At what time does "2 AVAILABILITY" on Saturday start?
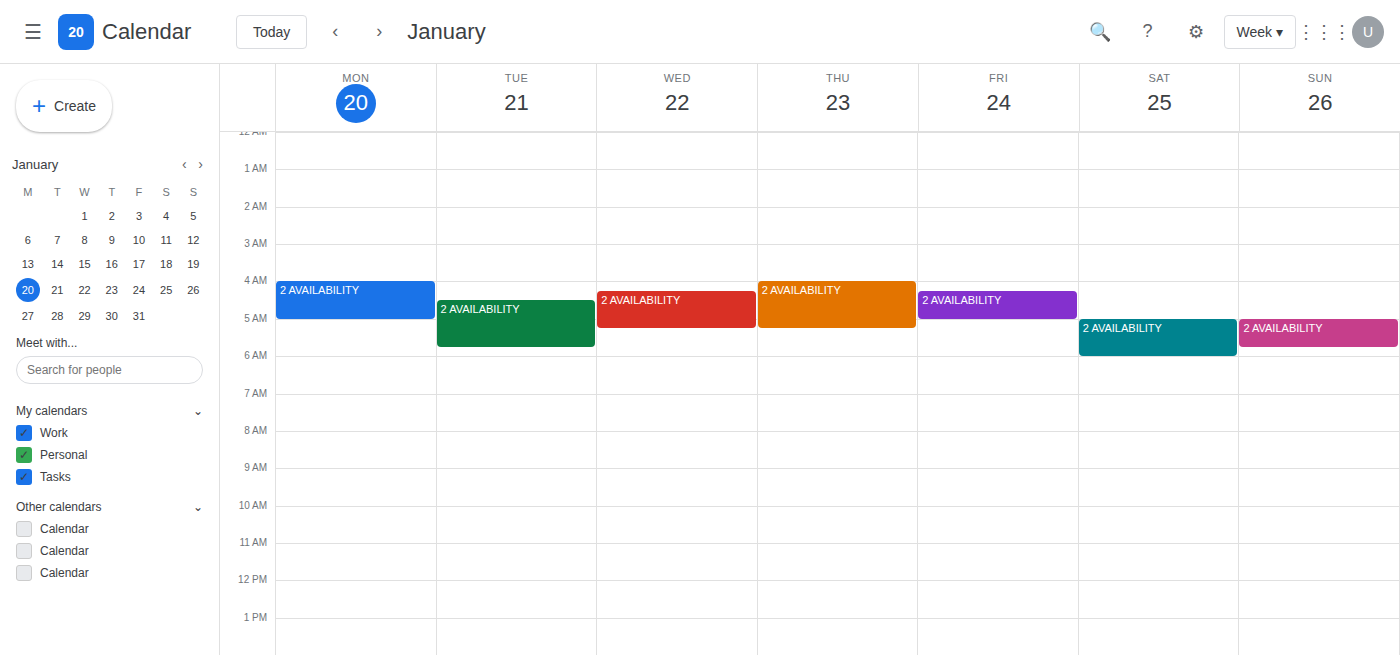
5:00 AM